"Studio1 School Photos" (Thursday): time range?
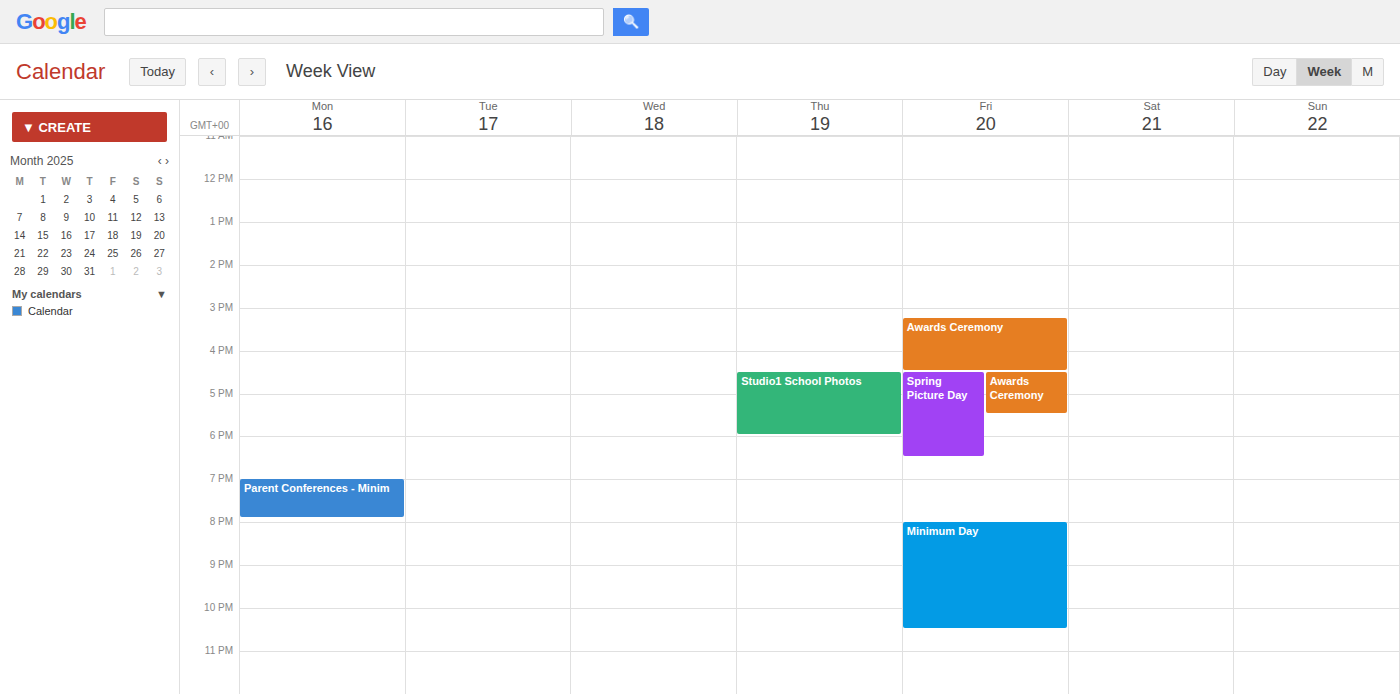
4:30 PM to 6:00 PM